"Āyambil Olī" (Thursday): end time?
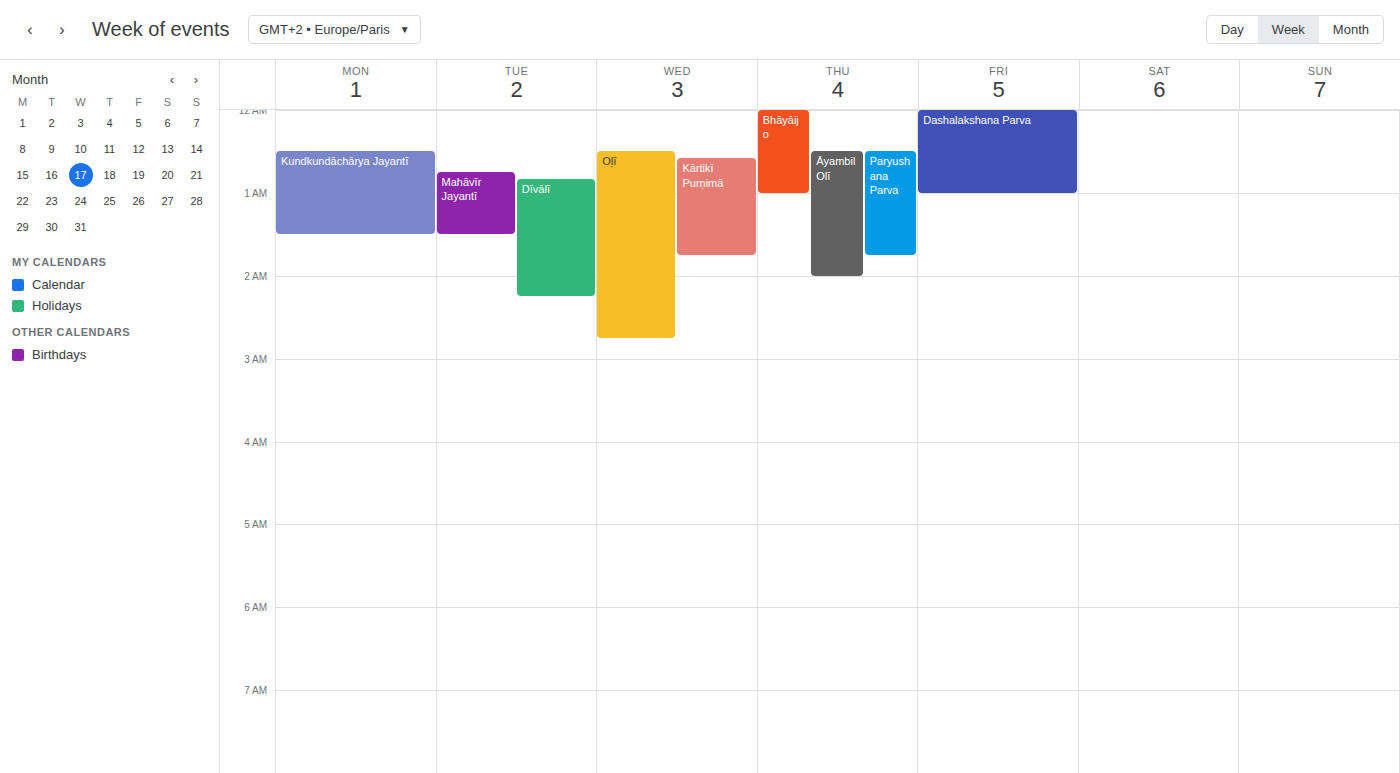
2:00 AM